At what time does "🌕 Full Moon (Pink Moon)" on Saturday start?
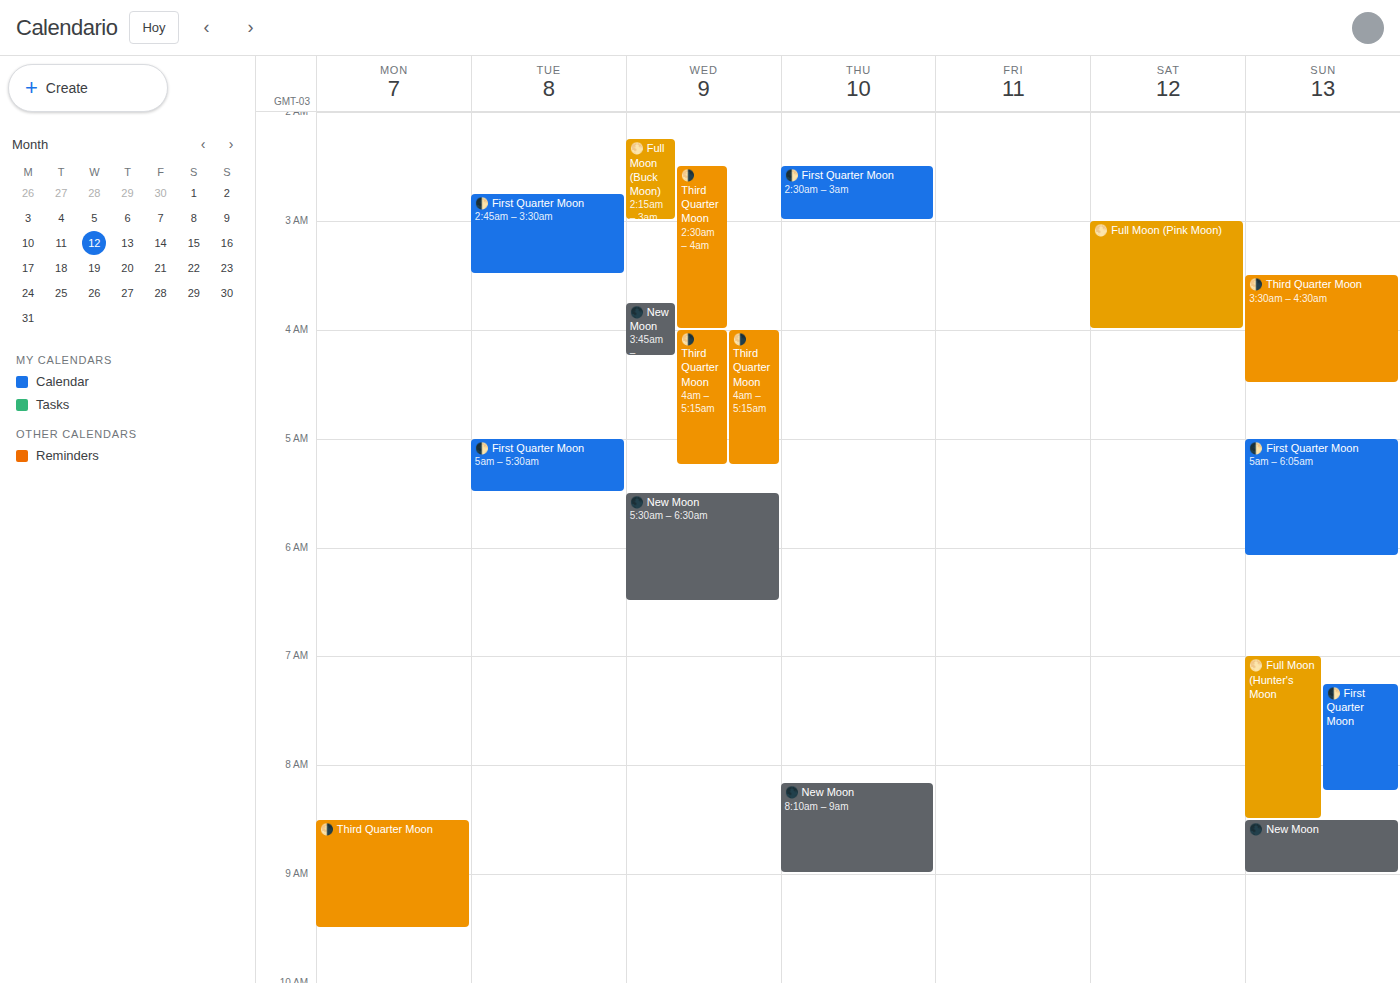
03:00